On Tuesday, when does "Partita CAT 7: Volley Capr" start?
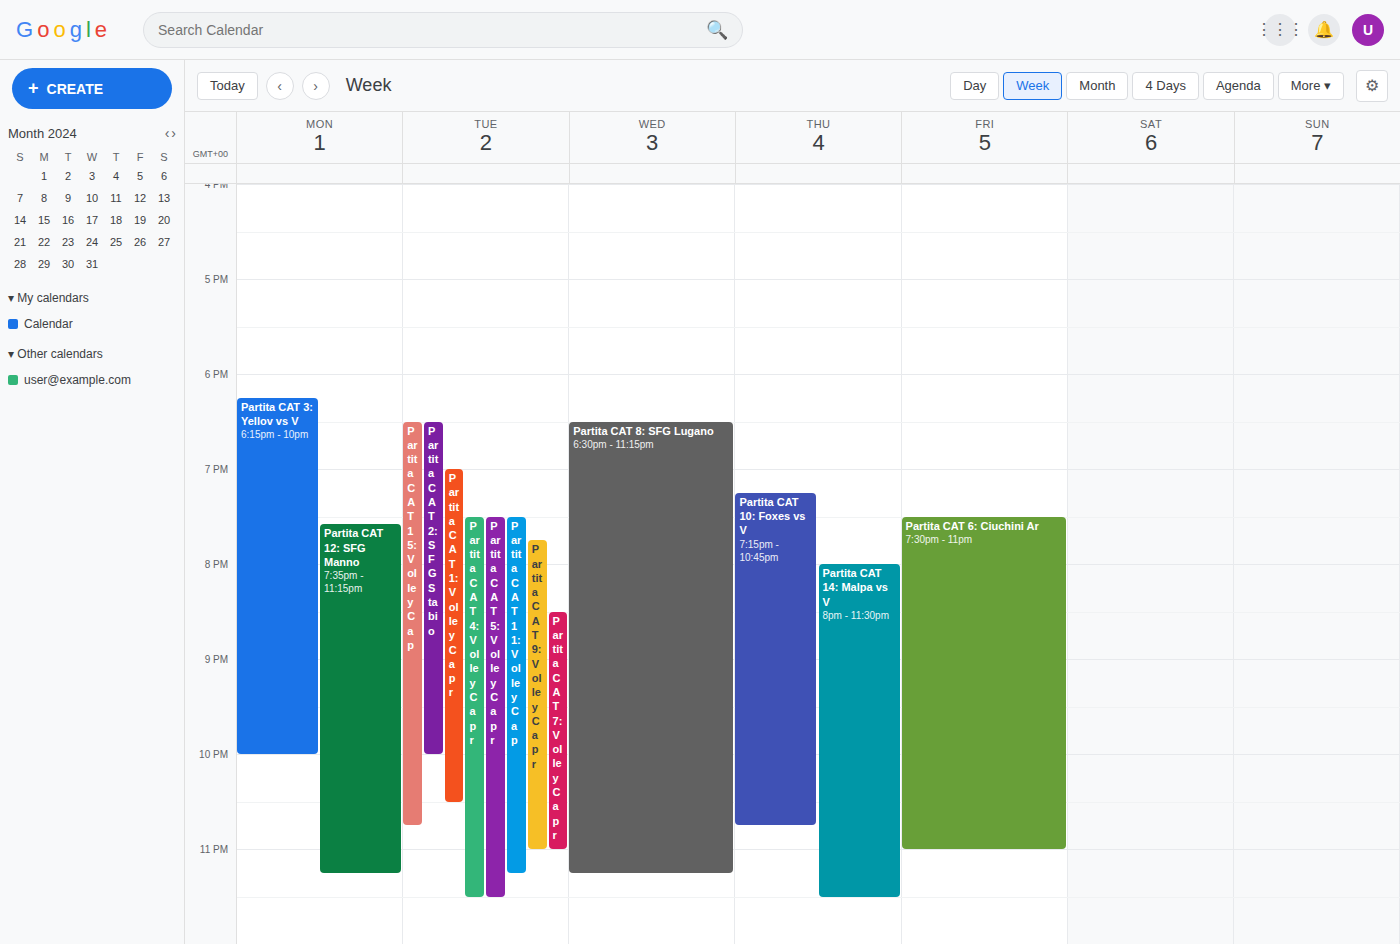
20:30